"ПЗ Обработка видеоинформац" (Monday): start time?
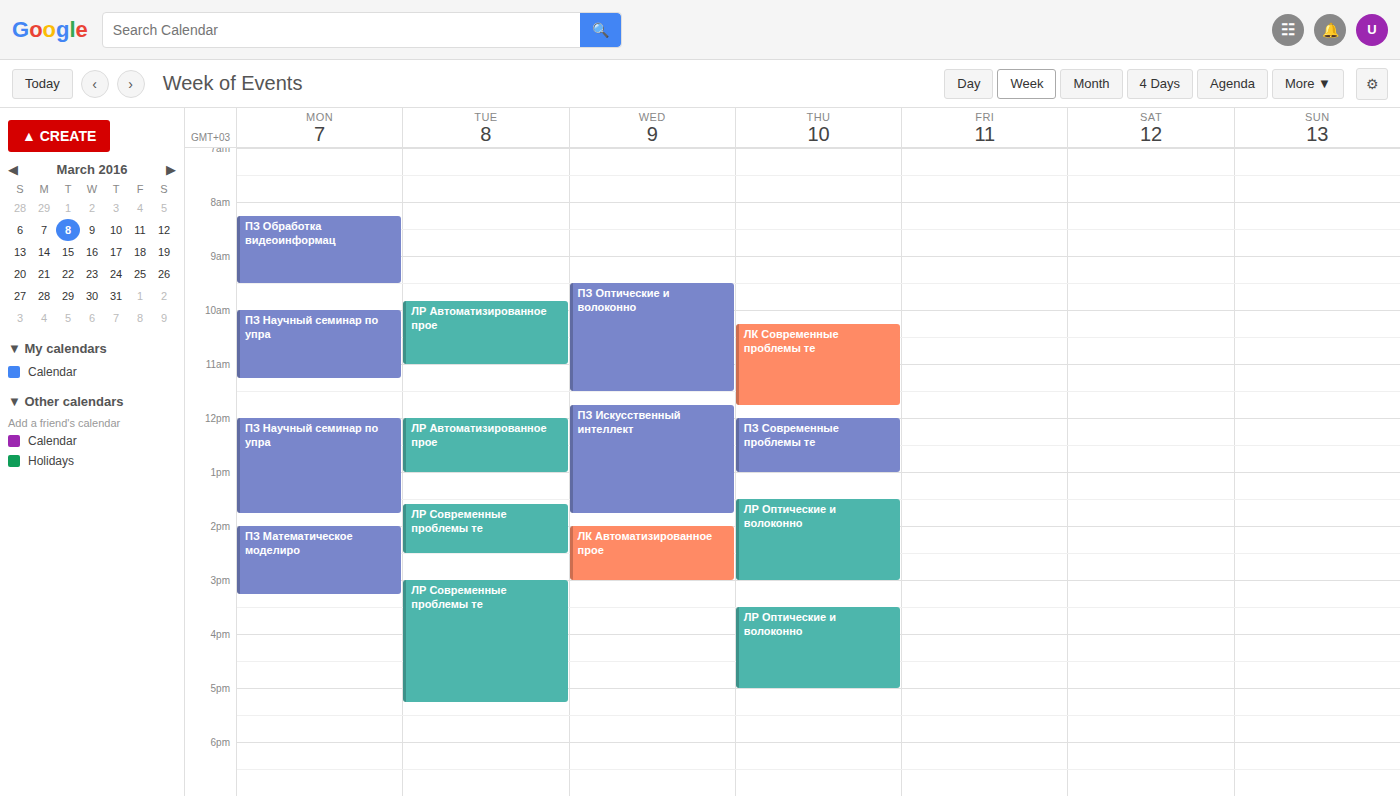
8:15 AM